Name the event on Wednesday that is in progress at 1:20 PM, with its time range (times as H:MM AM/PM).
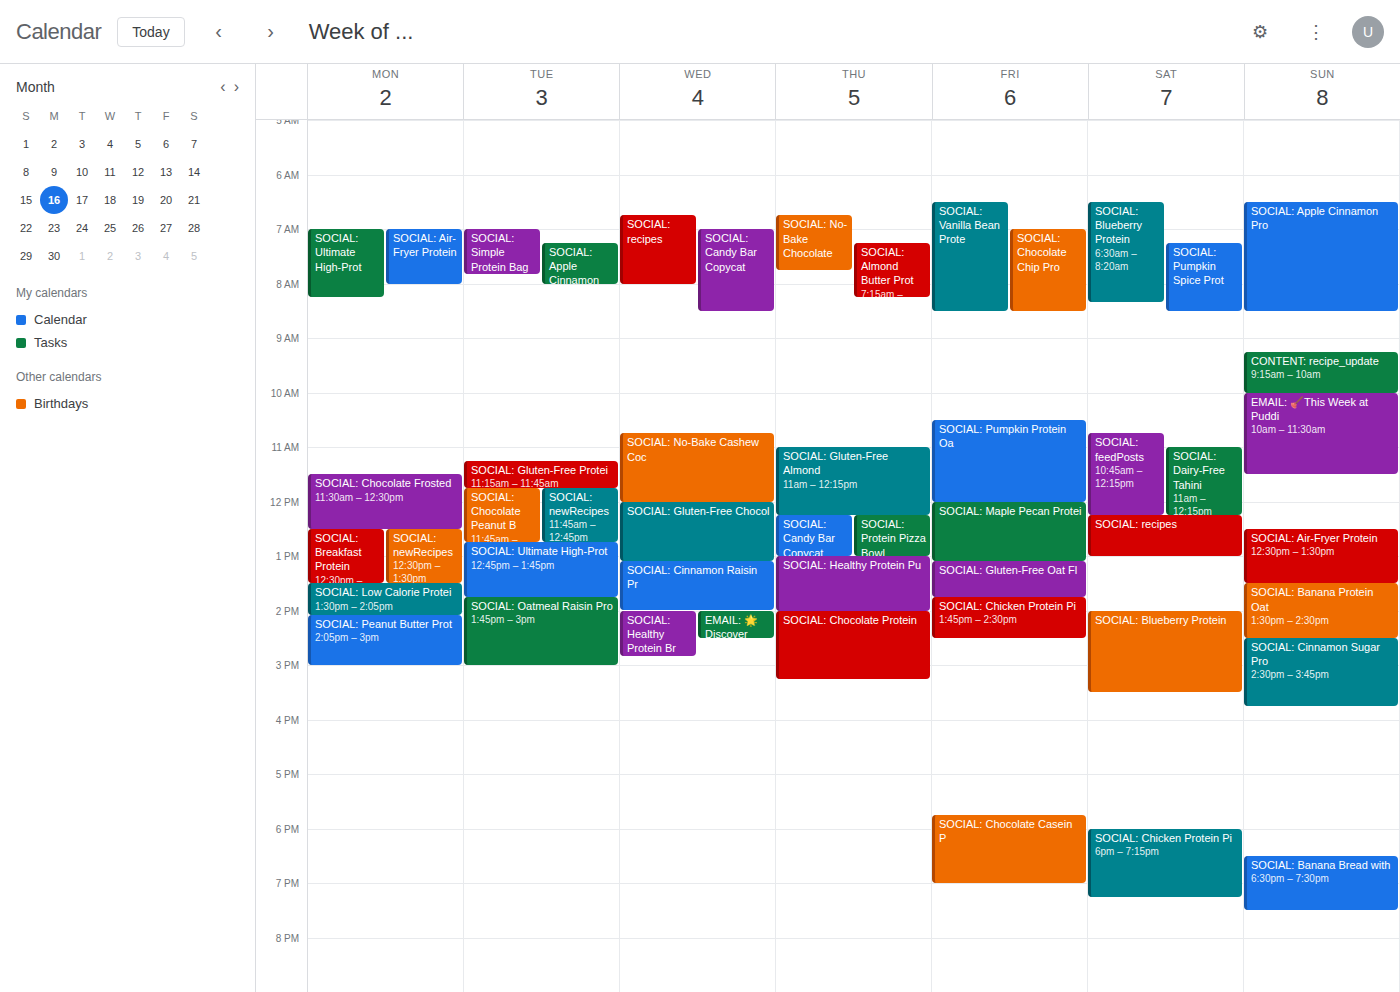
"SOCIAL: Cinnamon Raisin Pr", 1:05 PM to 2:00 PM